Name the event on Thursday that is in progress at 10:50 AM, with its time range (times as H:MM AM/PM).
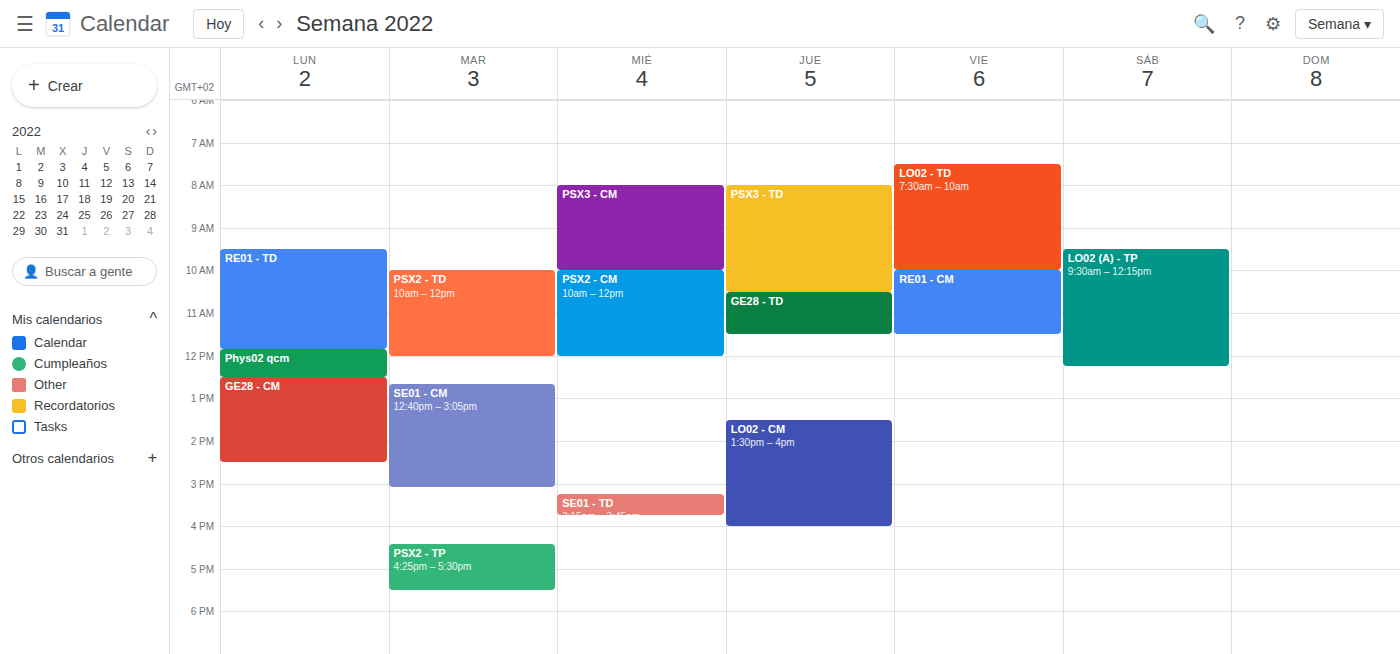
"GE28 - TD", 10:30 AM to 11:30 AM